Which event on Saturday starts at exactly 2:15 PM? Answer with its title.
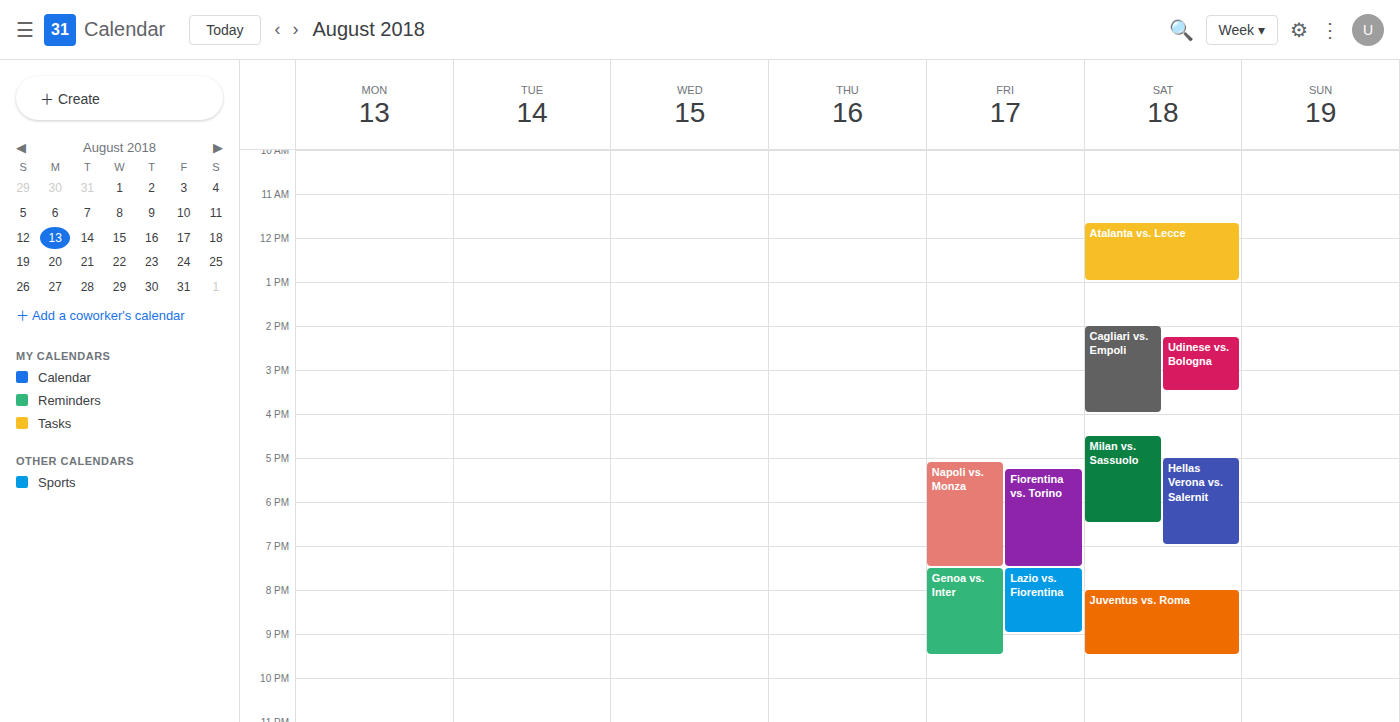
"Udinese vs. Bologna"